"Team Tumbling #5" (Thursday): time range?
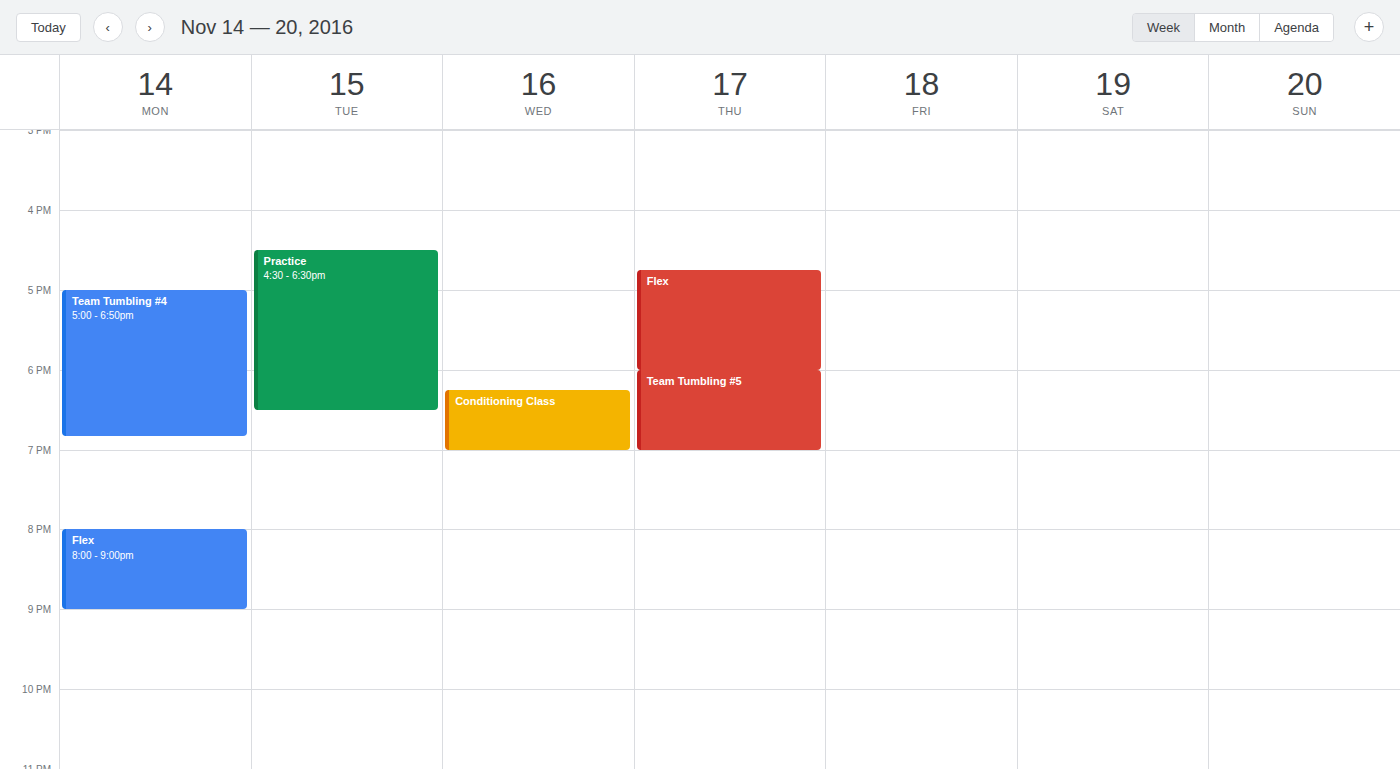
18:00 to 19:00